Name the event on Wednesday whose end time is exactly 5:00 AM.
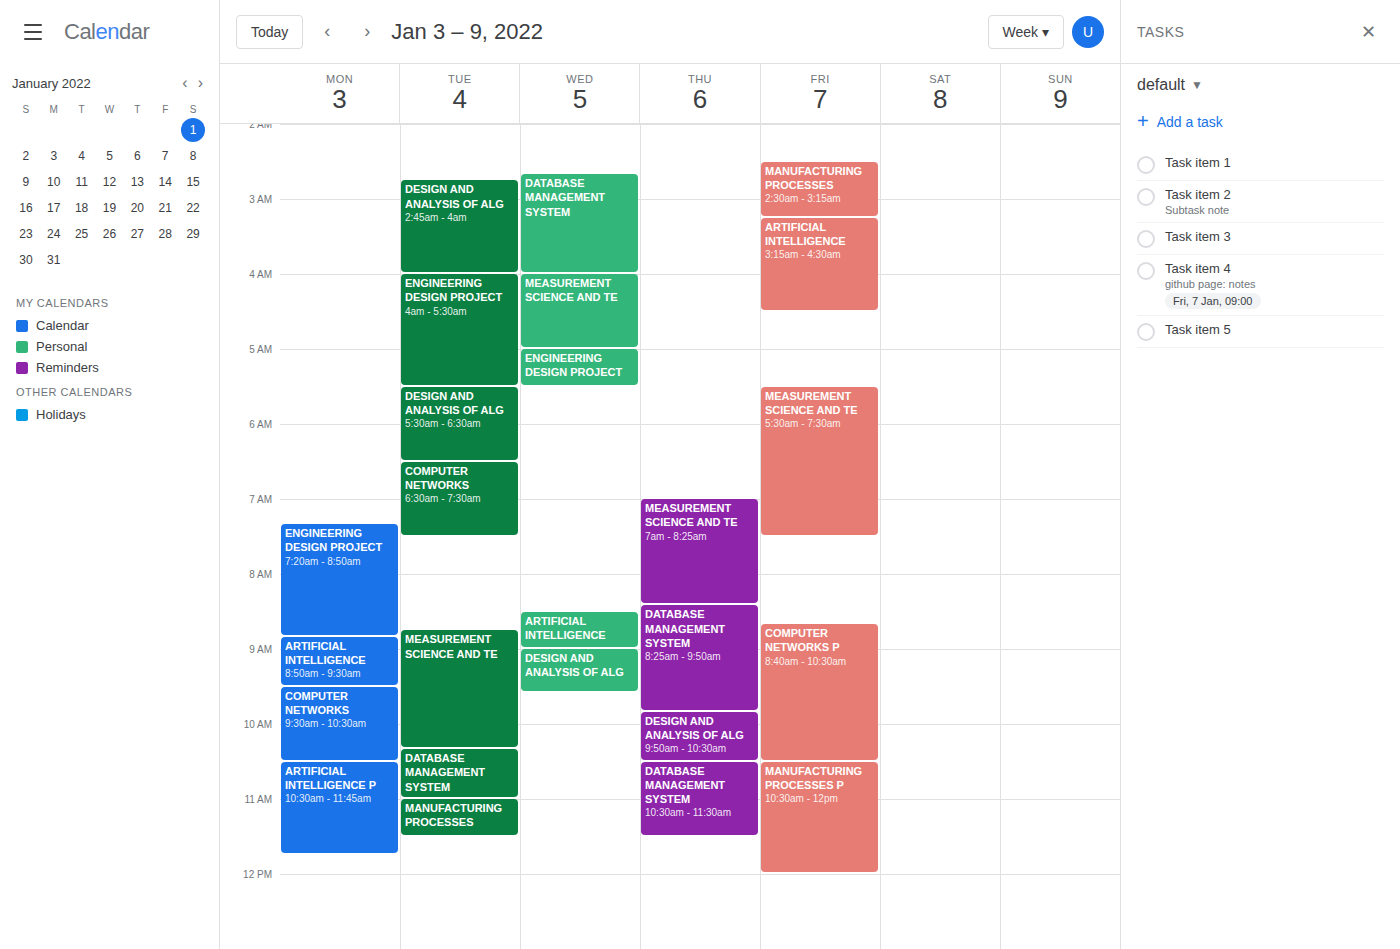
"MEASUREMENT SCIENCE AND TE"